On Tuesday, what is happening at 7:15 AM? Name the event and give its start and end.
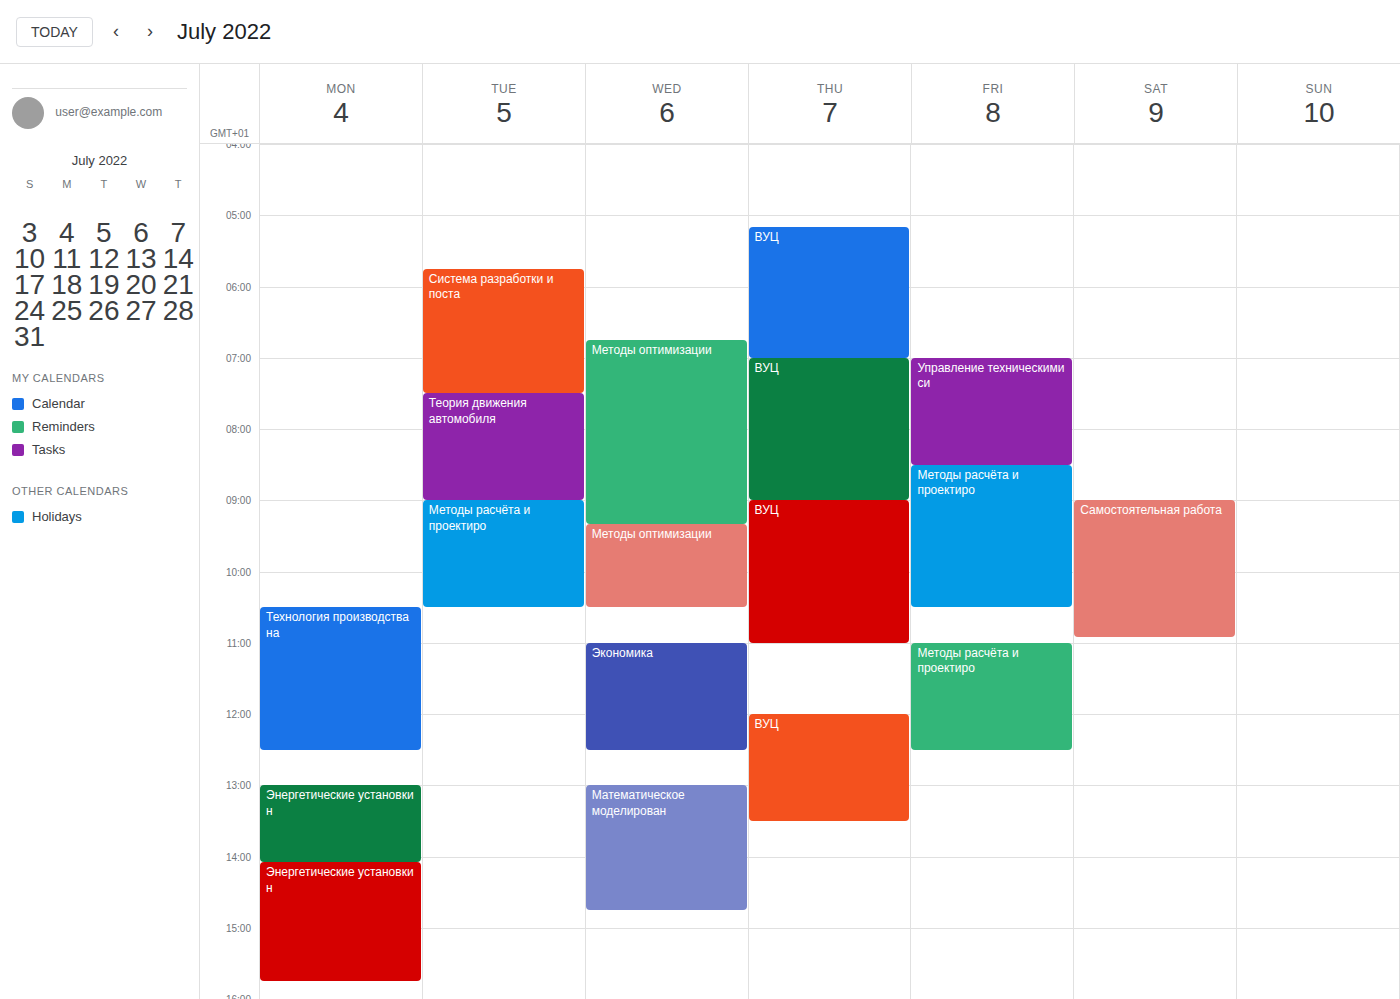
"Система разработки и поста", 5:45 AM to 7:30 AM